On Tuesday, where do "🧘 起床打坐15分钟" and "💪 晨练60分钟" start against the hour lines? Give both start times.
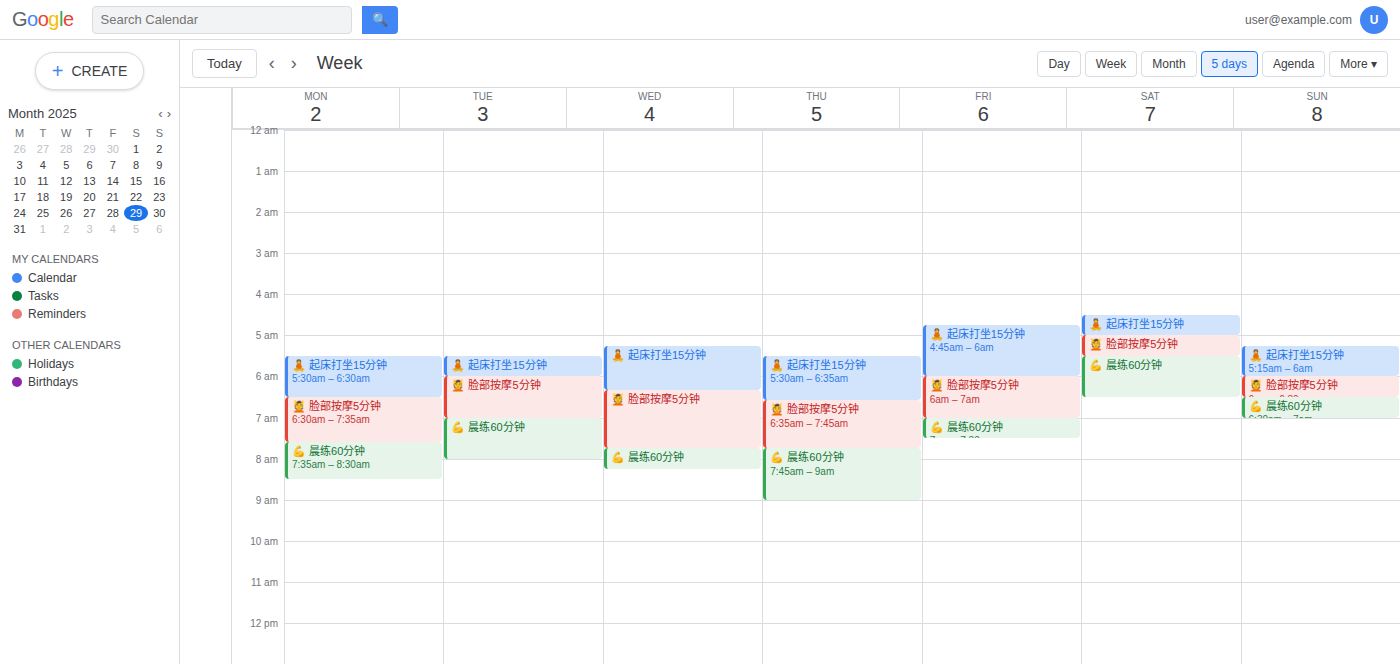
"🧘 起床打坐15分钟": 5:30 AM, halfway between the 5 AM and 6 AM lines. "💪 晨练60分钟": 7:00 AM, exactly on the 7 AM line.